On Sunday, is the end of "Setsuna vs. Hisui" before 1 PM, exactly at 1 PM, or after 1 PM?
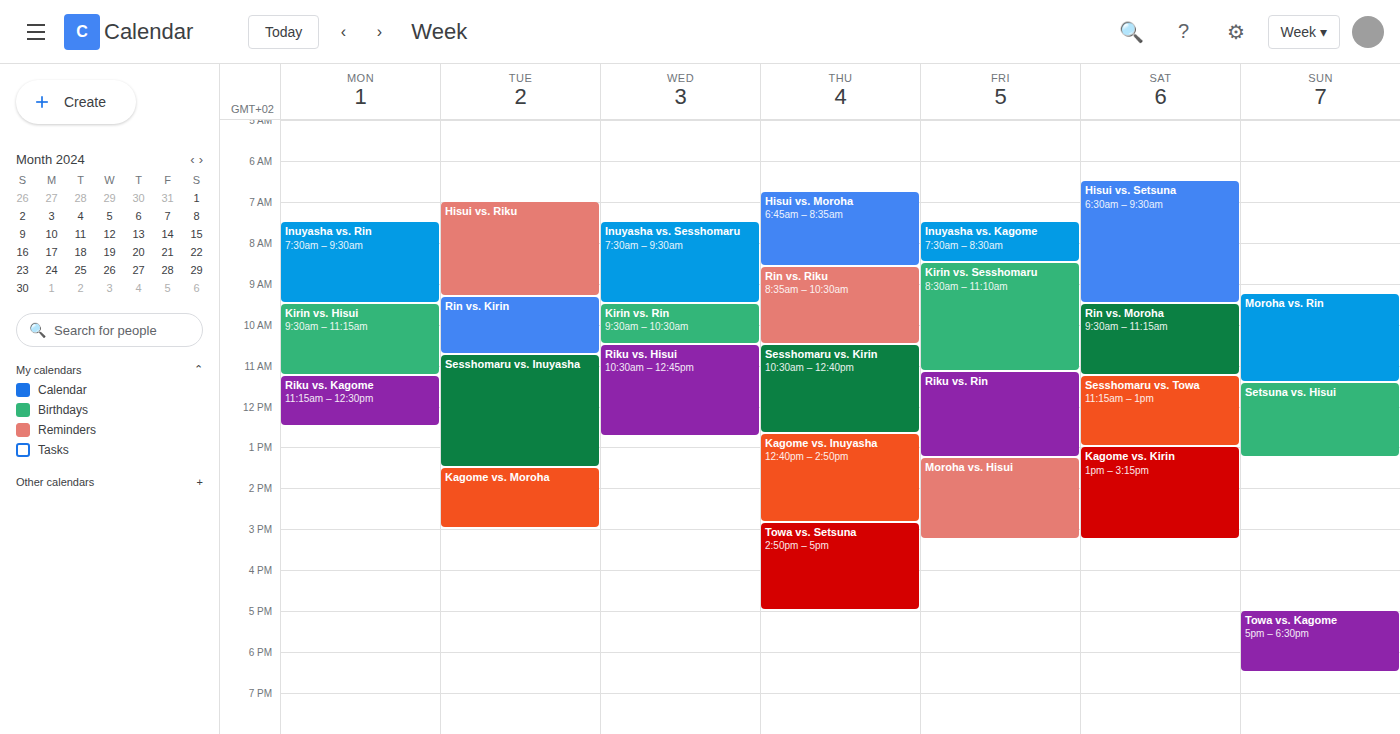
1:15 PM -- after 1 PM, 15 minutes below the 1 PM line.